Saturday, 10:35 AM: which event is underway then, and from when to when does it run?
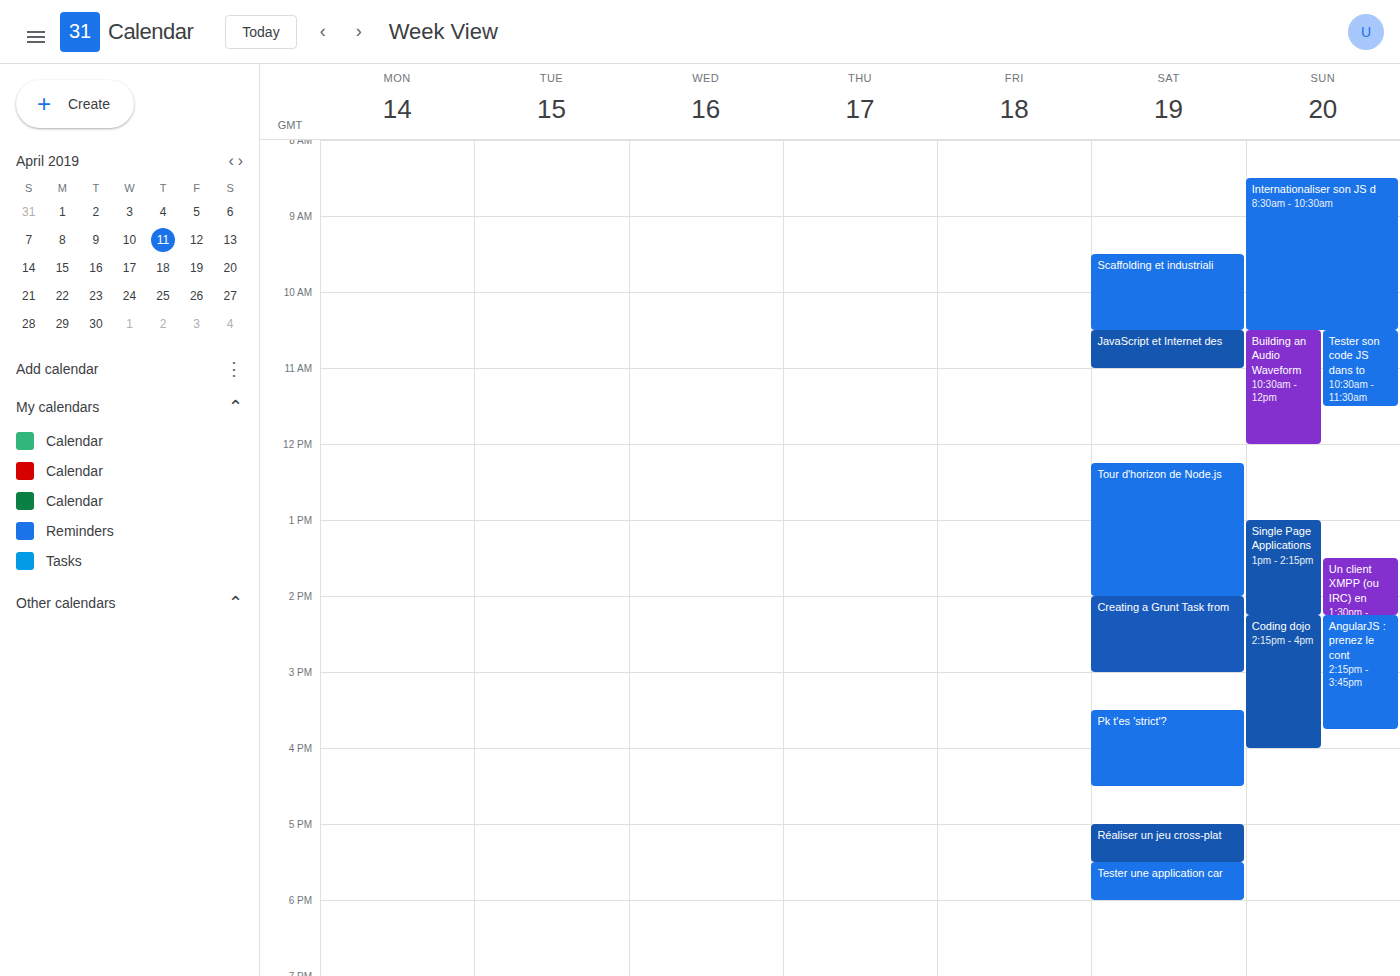
"JavaScript et Internet des", 10:30 AM to 11:00 AM